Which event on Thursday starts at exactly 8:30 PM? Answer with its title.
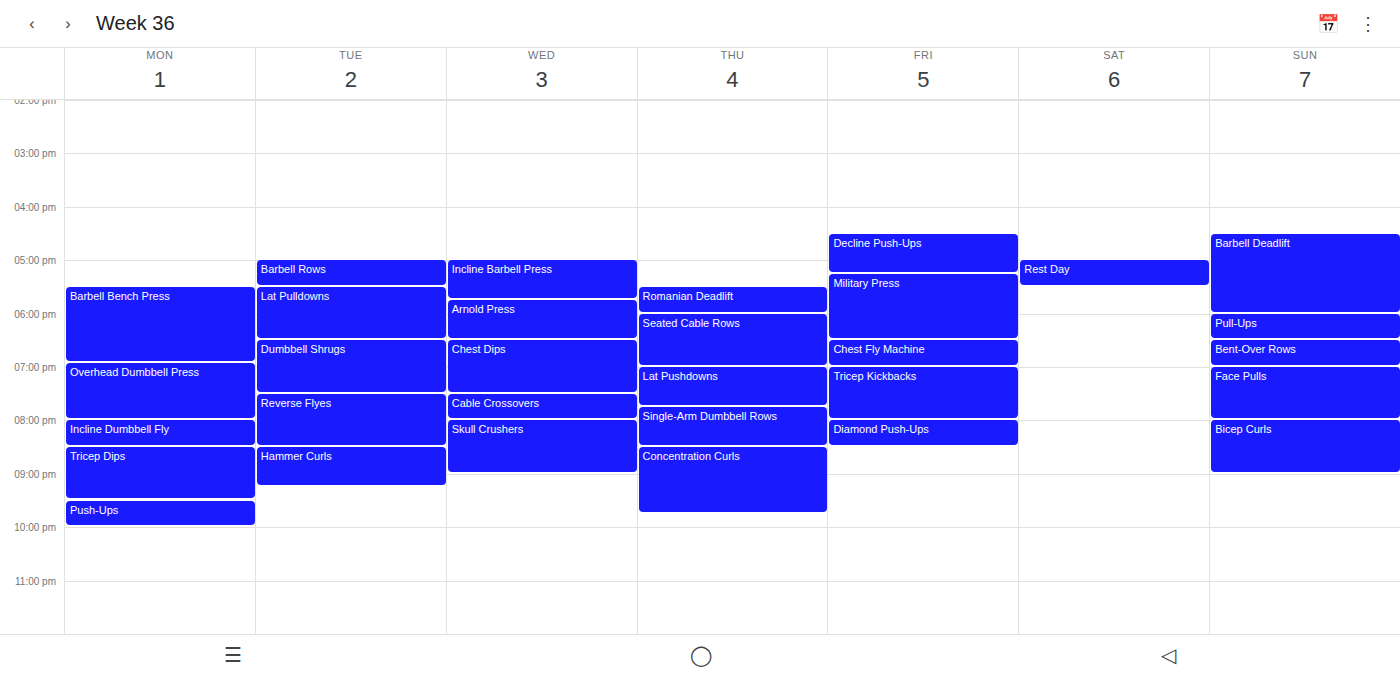
"Concentration Curls"